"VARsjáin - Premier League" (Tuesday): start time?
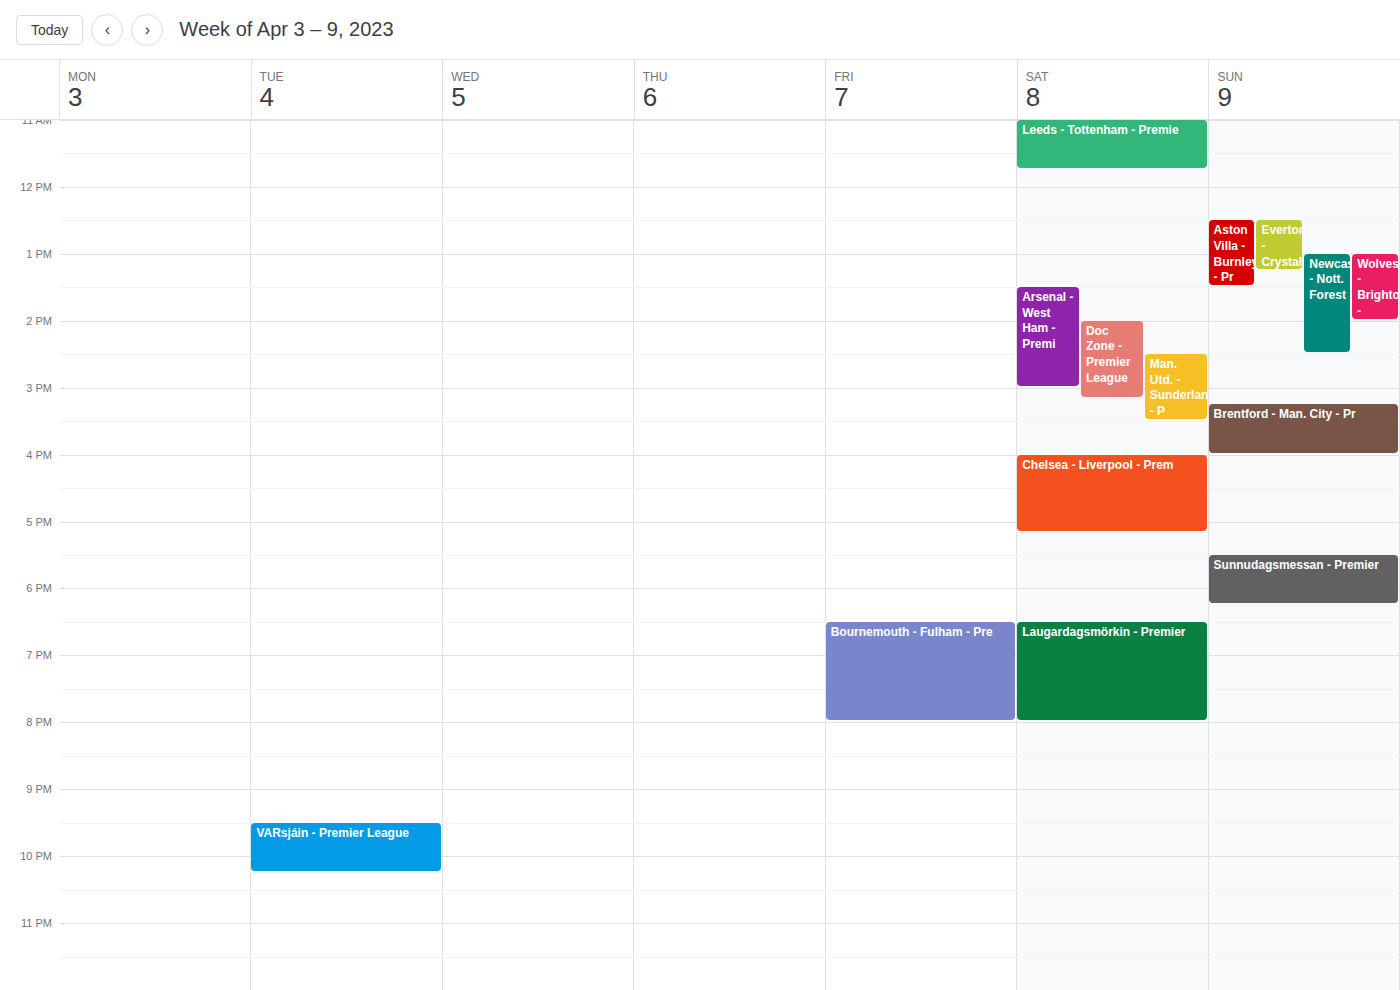
9:30 PM